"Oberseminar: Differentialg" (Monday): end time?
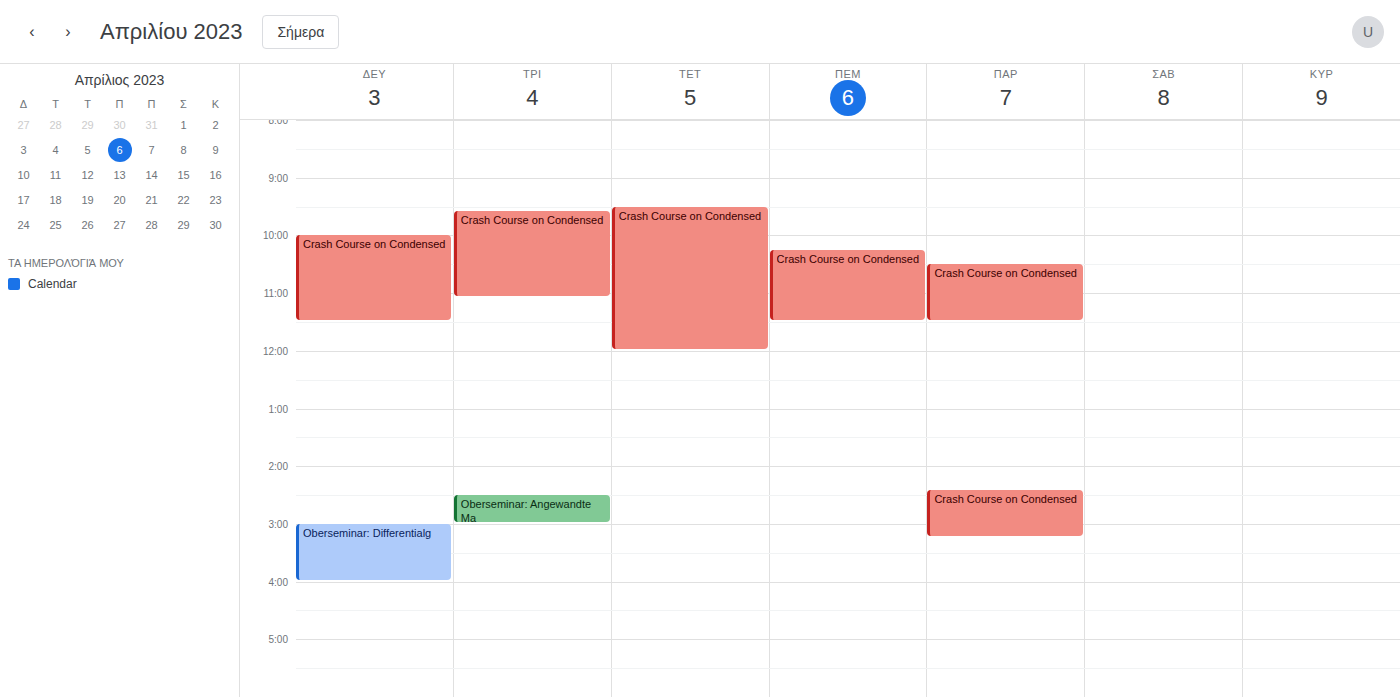
4:00 PM